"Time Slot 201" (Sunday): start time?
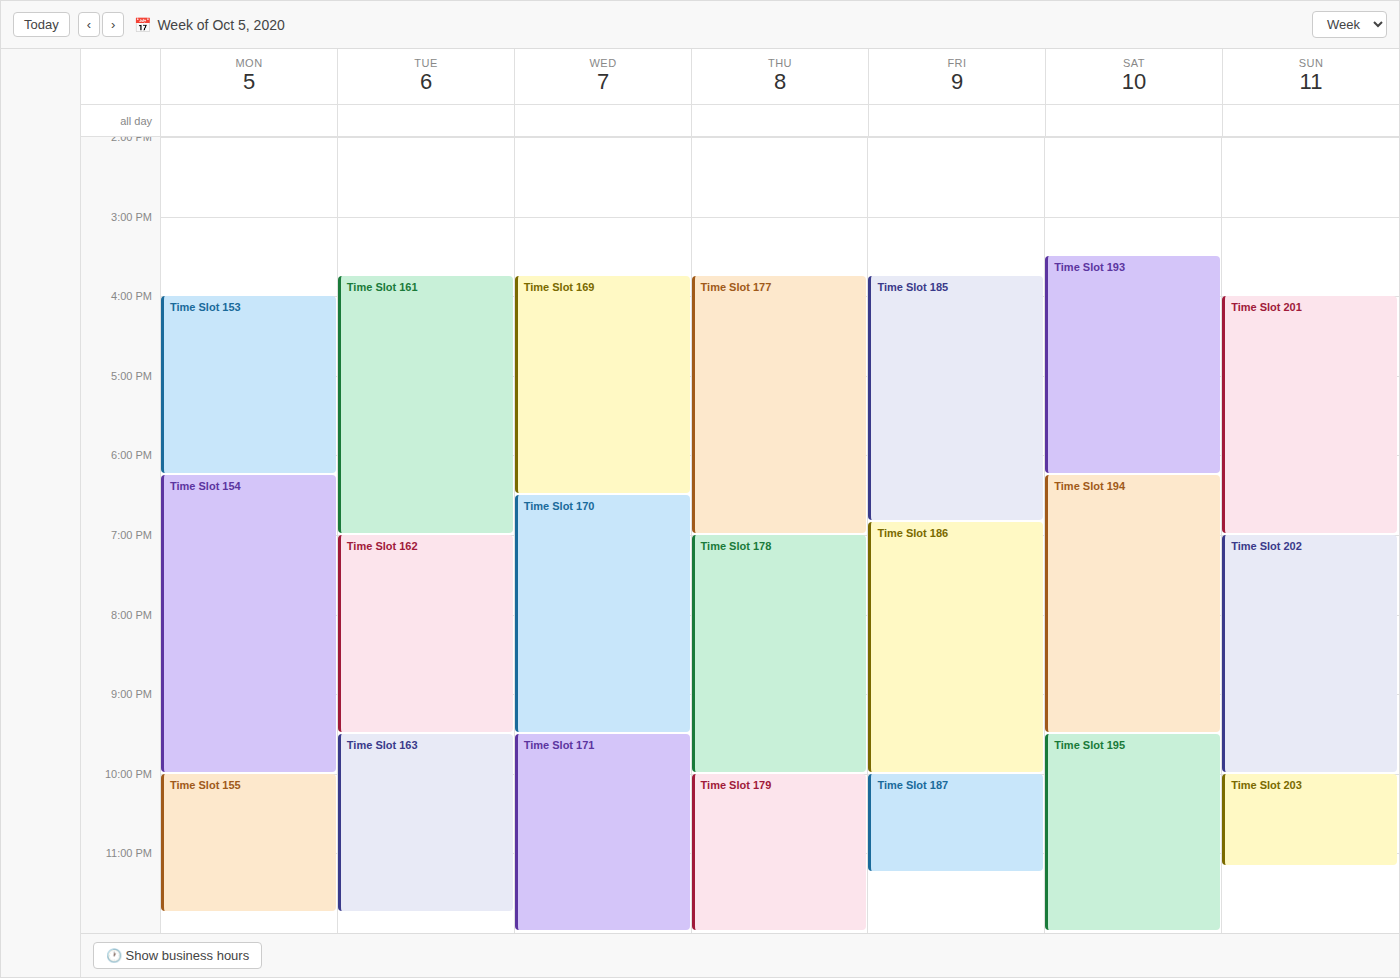
4:00 PM